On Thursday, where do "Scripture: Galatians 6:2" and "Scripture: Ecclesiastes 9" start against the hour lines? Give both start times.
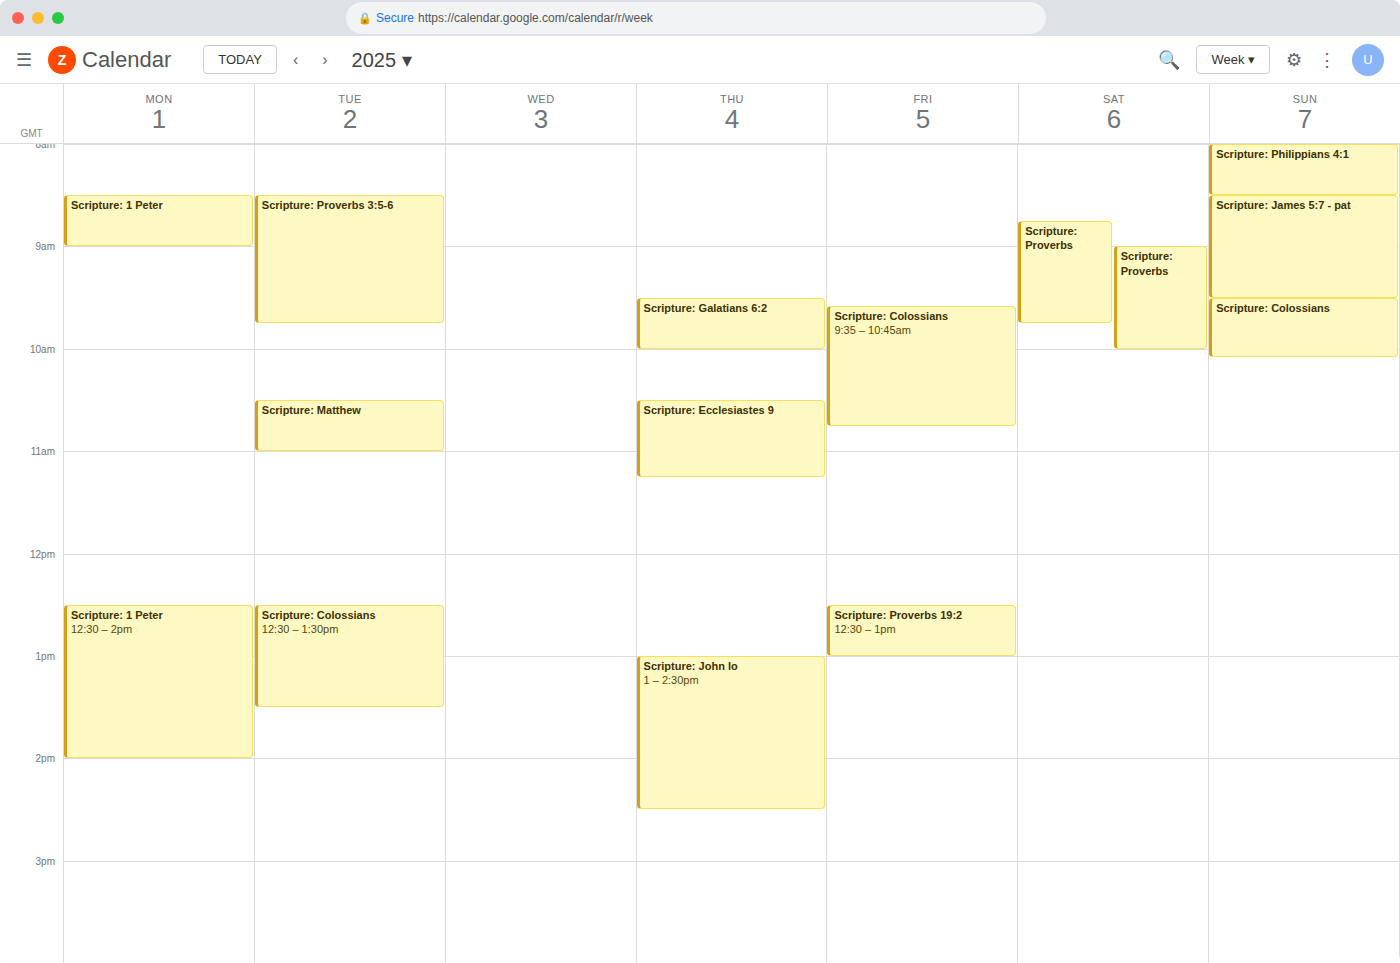
"Scripture: Galatians 6:2": 9:30 AM, halfway between the 9 AM and 10 AM lines. "Scripture: Ecclesiastes 9": 10:30 AM, halfway between the 10 AM and 11 AM lines.